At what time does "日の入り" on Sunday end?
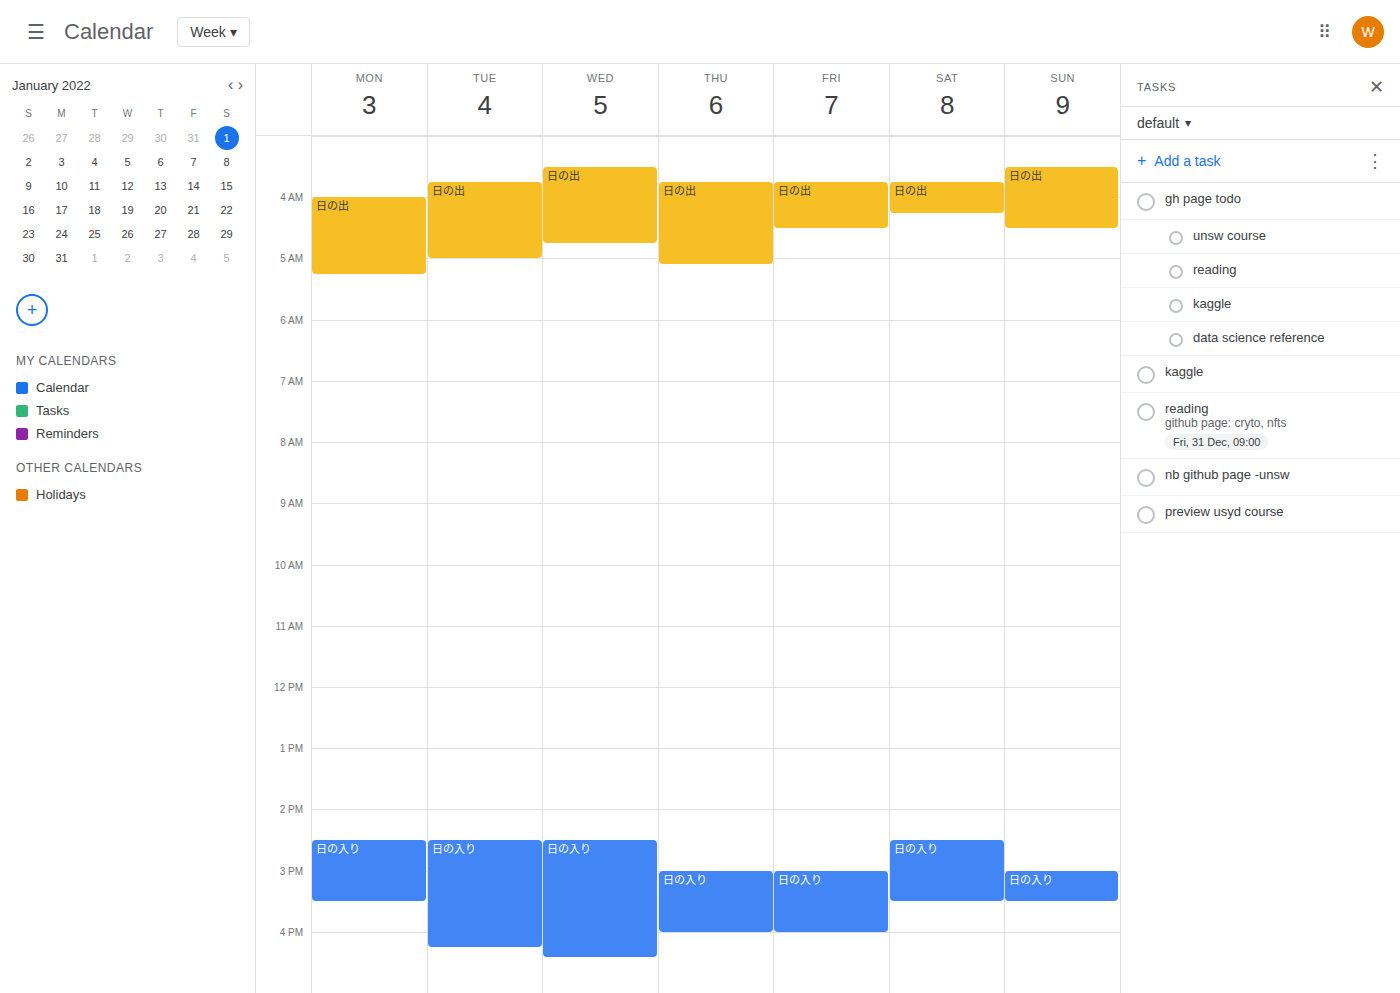
3:30 PM